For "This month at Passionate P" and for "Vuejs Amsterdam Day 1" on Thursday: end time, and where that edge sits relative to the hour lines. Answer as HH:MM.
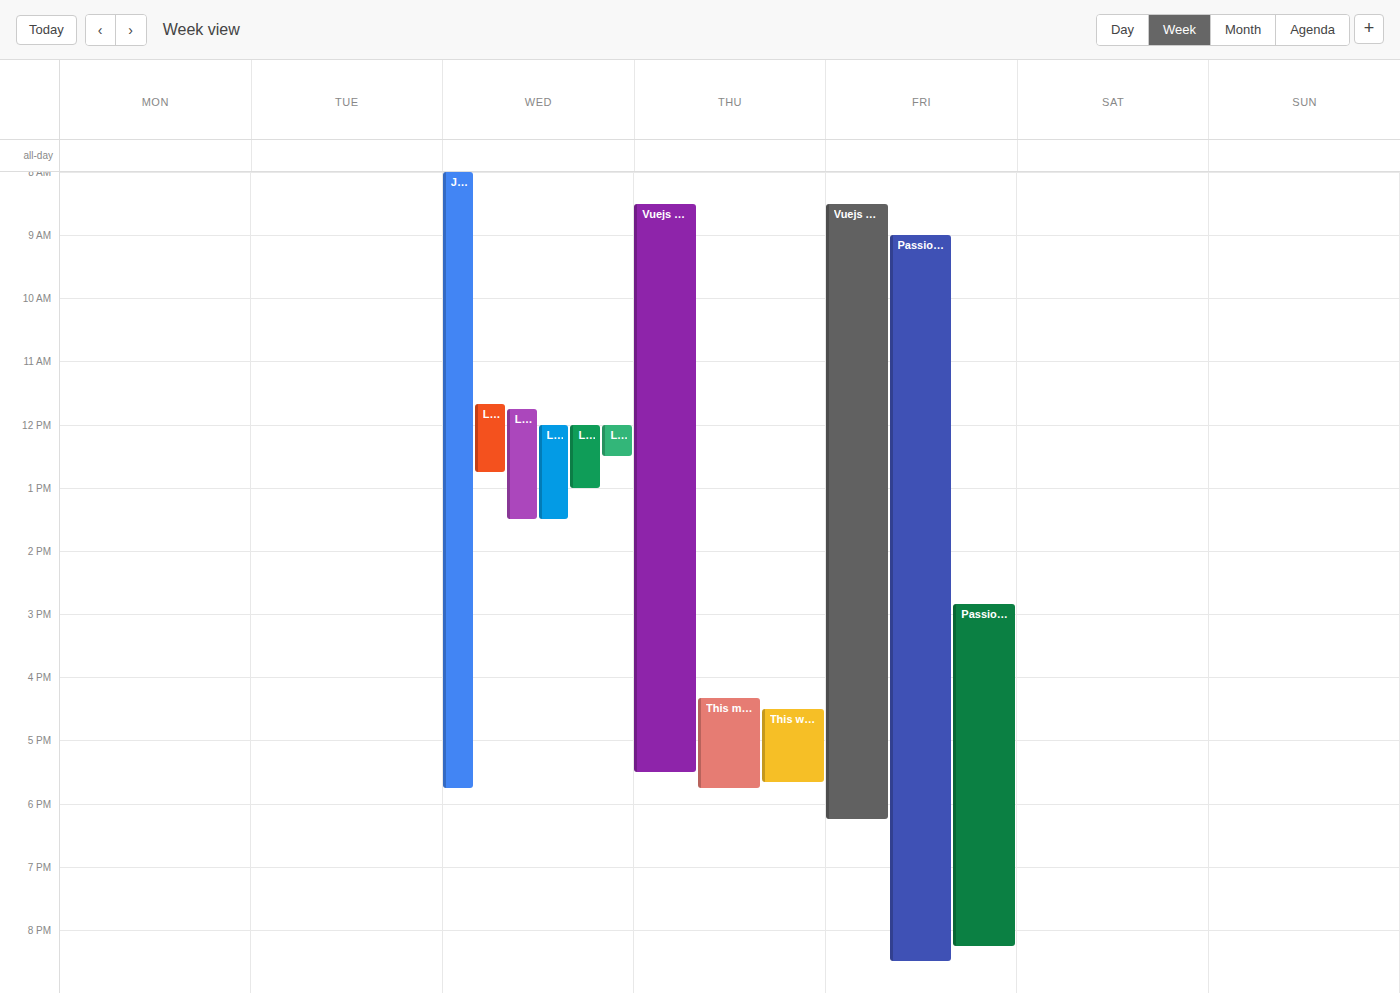
"This month at Passionate P": 17:45, neither: three quarters of the way from the 17:00 line to the 18:00 line. "Vuejs Amsterdam Day 1": 17:30, halfway between the 17:00 and 18:00 lines.